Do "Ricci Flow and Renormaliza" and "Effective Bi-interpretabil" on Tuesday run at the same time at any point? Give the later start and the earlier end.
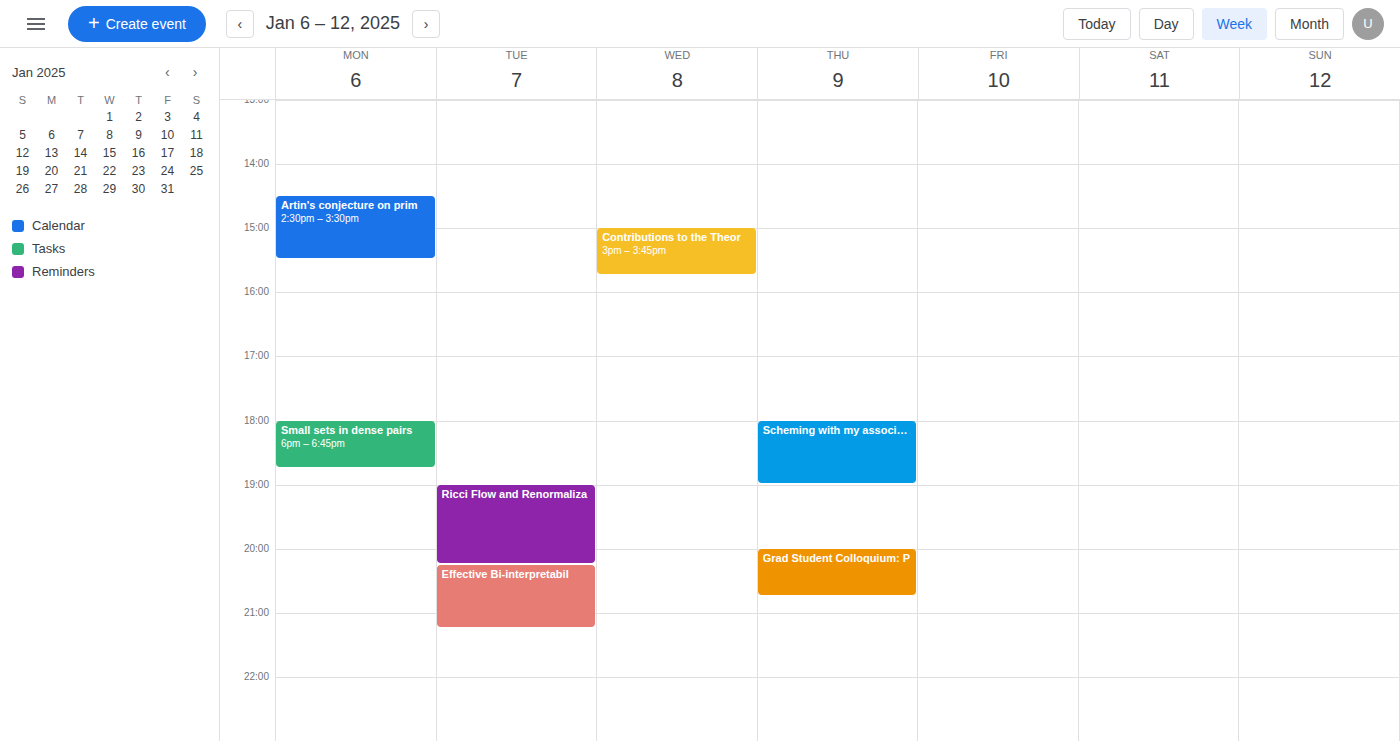
"Ricci Flow and Renormaliza" ends at 8:15 PM, exactly when "Effective Bi-interpretabil" starts -- they touch but do not overlap.